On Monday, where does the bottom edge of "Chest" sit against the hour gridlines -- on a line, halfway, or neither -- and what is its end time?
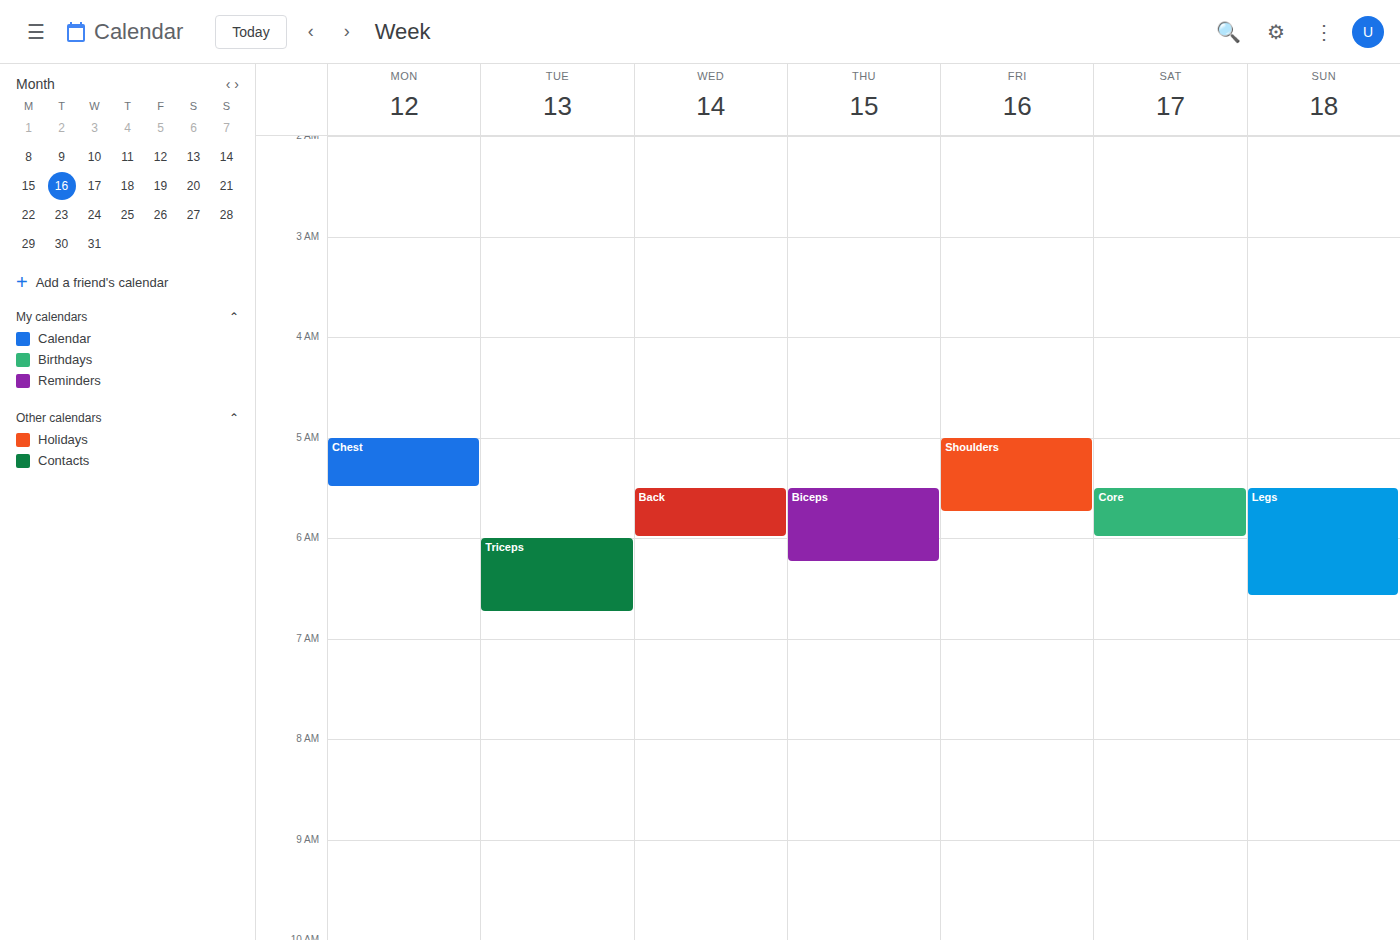
5:30 AM -- halfway between the 5 AM and 6 AM lines.